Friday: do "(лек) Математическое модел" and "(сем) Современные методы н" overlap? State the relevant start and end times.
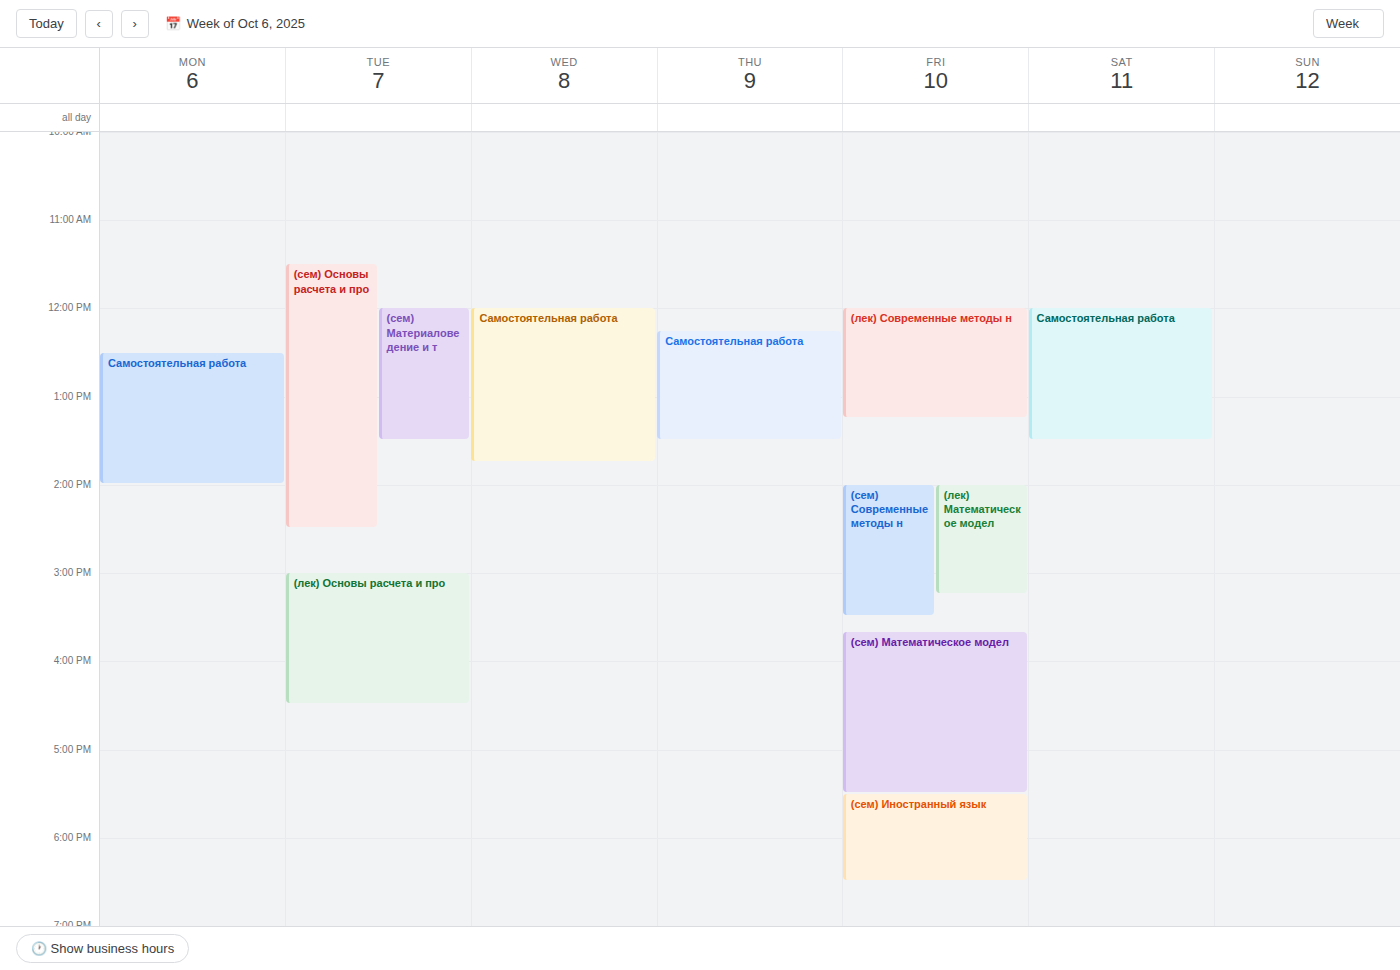
"(лек) Математическое модел" runs 14:00 to 15:15, inside "(сем) Современные методы н" -- they overlap.